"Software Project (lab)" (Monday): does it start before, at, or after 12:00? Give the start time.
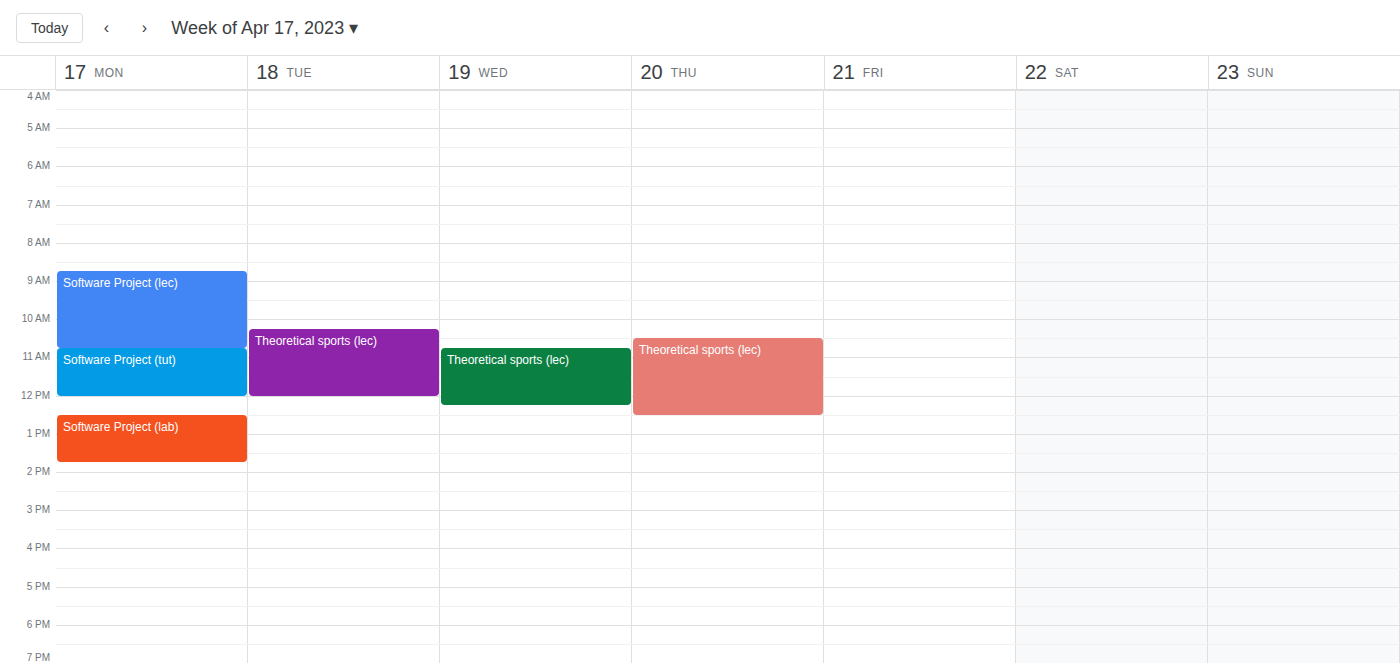
12:30 -- after 12:00, 30 minutes below the 12:00 line.